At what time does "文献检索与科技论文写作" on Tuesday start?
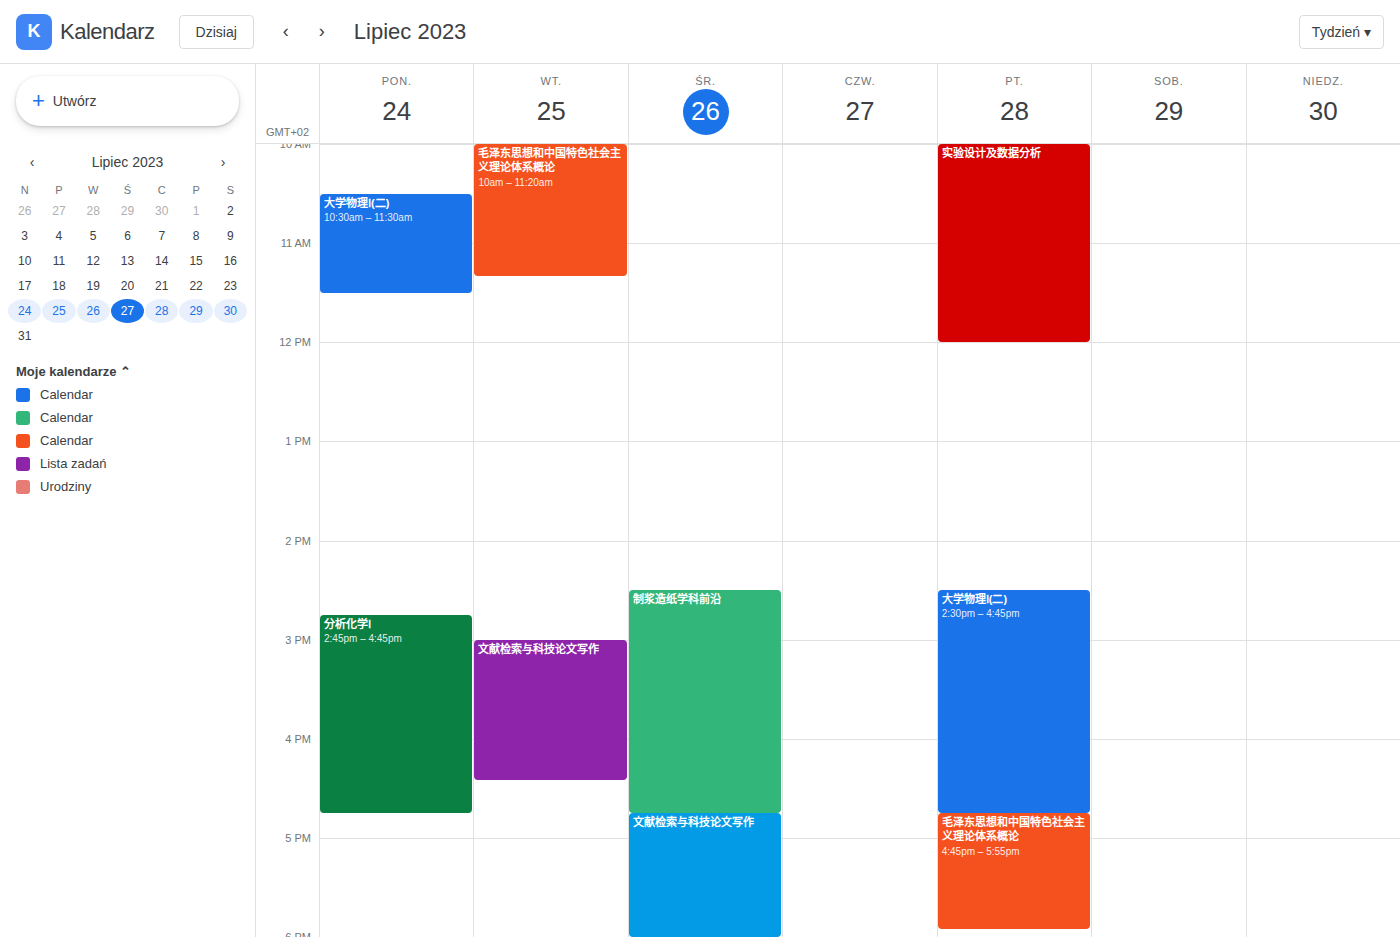
3:00 PM